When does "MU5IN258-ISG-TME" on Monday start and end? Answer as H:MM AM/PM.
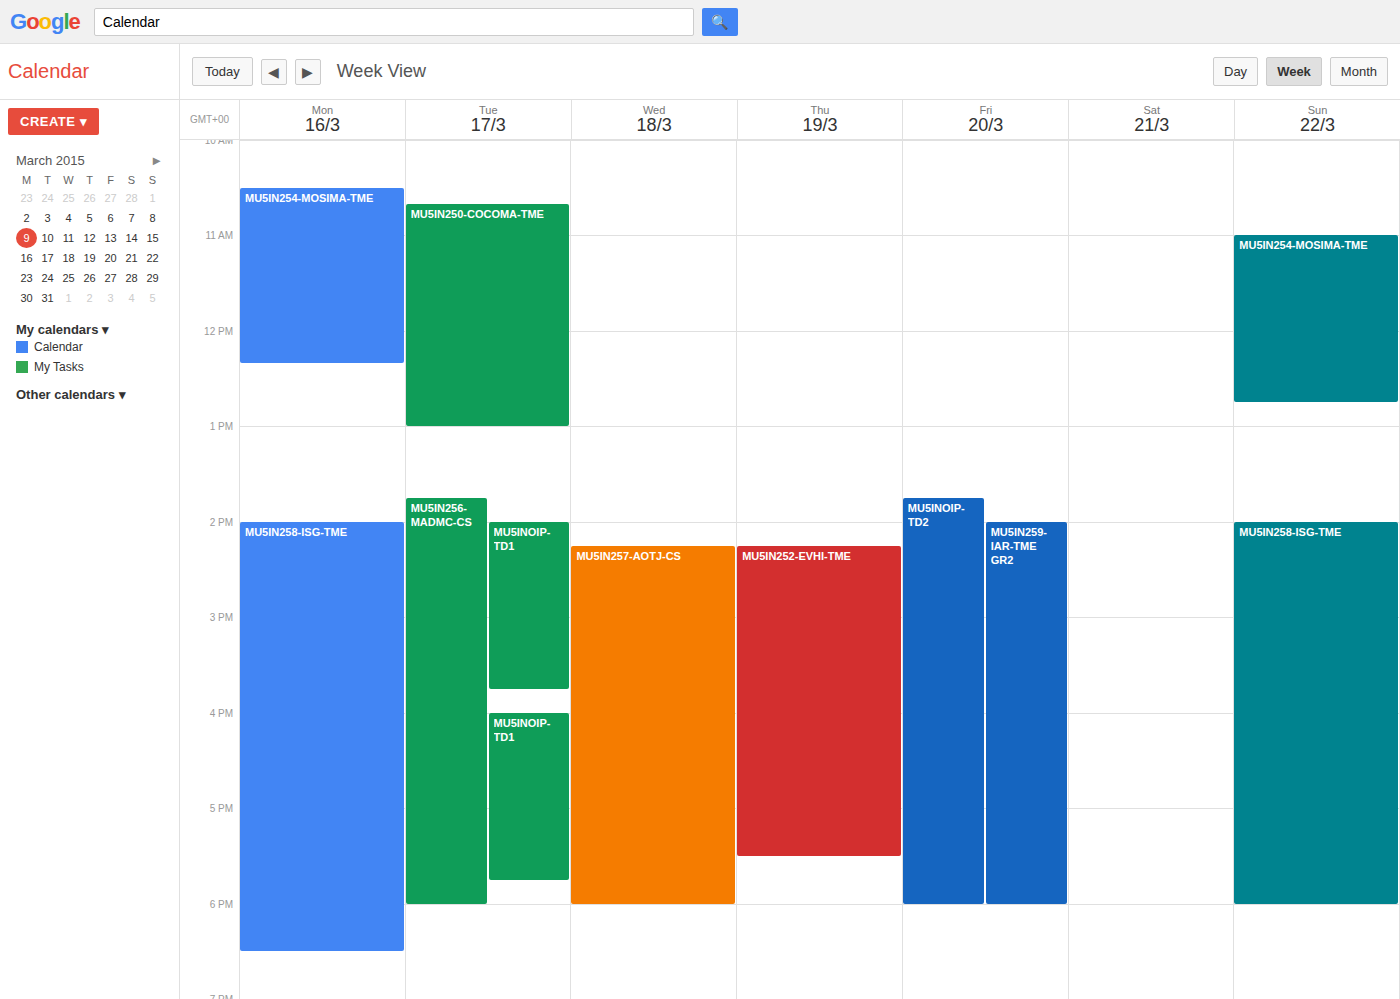
2:00 PM to 6:30 PM